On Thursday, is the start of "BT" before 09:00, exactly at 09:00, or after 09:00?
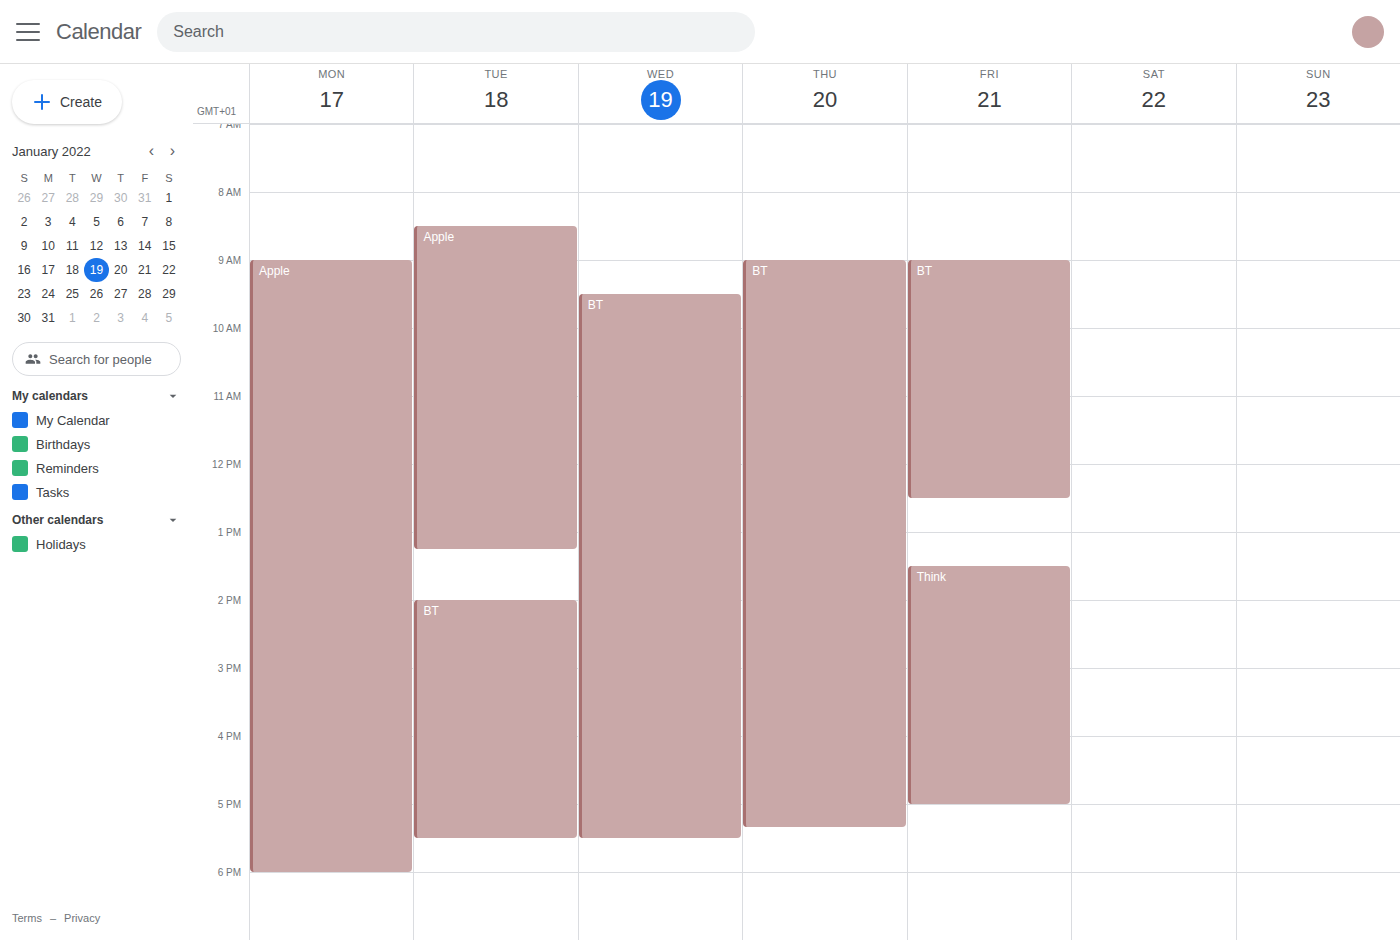
09:00 -- exactly at 09:00, on the 09:00 line.